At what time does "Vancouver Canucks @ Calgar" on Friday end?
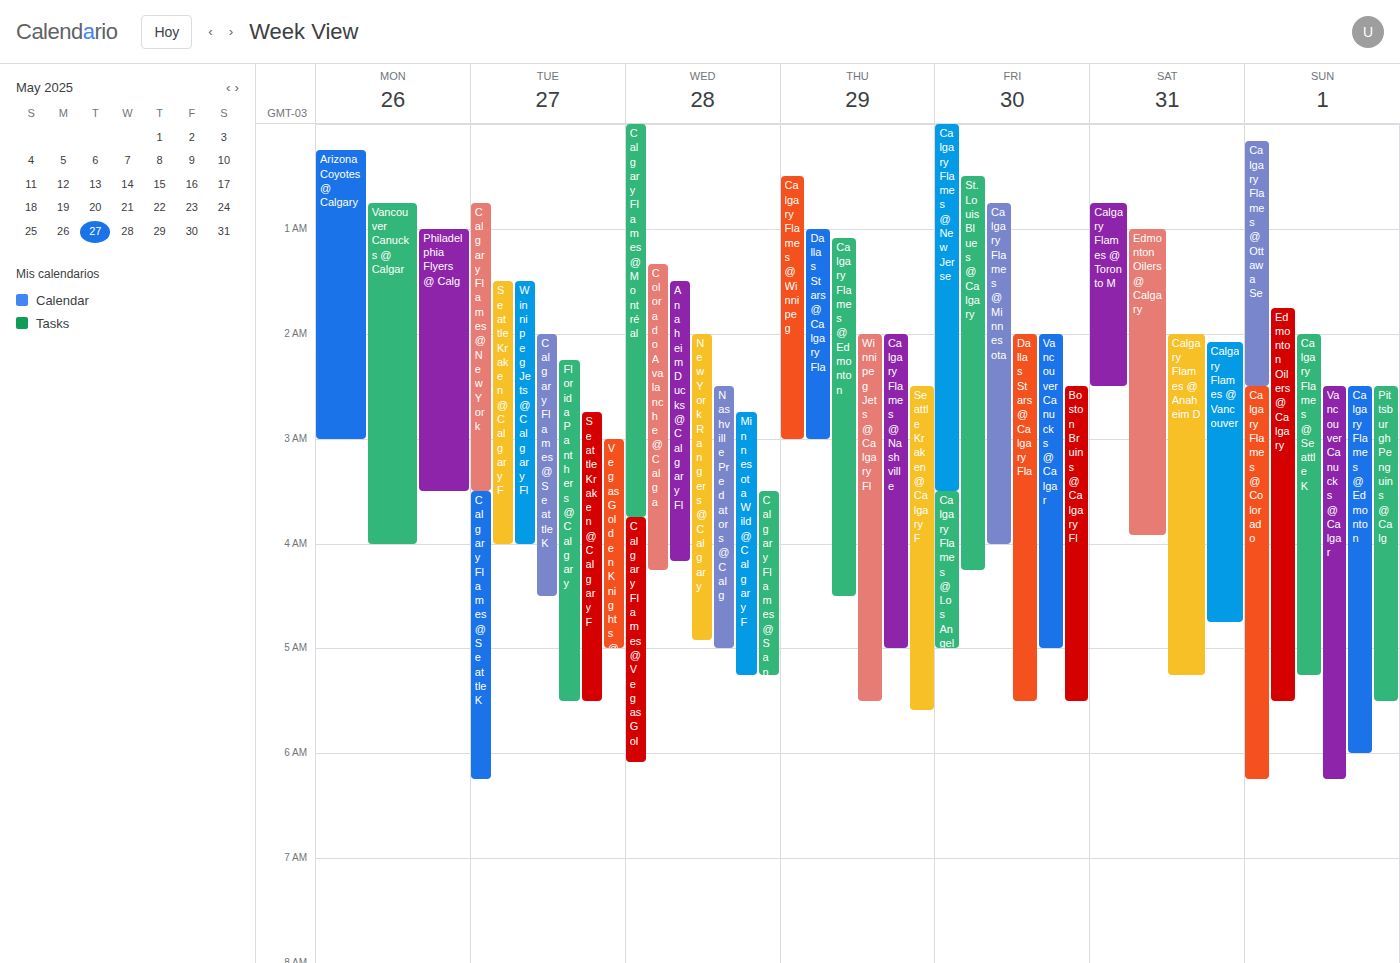
5:00 AM